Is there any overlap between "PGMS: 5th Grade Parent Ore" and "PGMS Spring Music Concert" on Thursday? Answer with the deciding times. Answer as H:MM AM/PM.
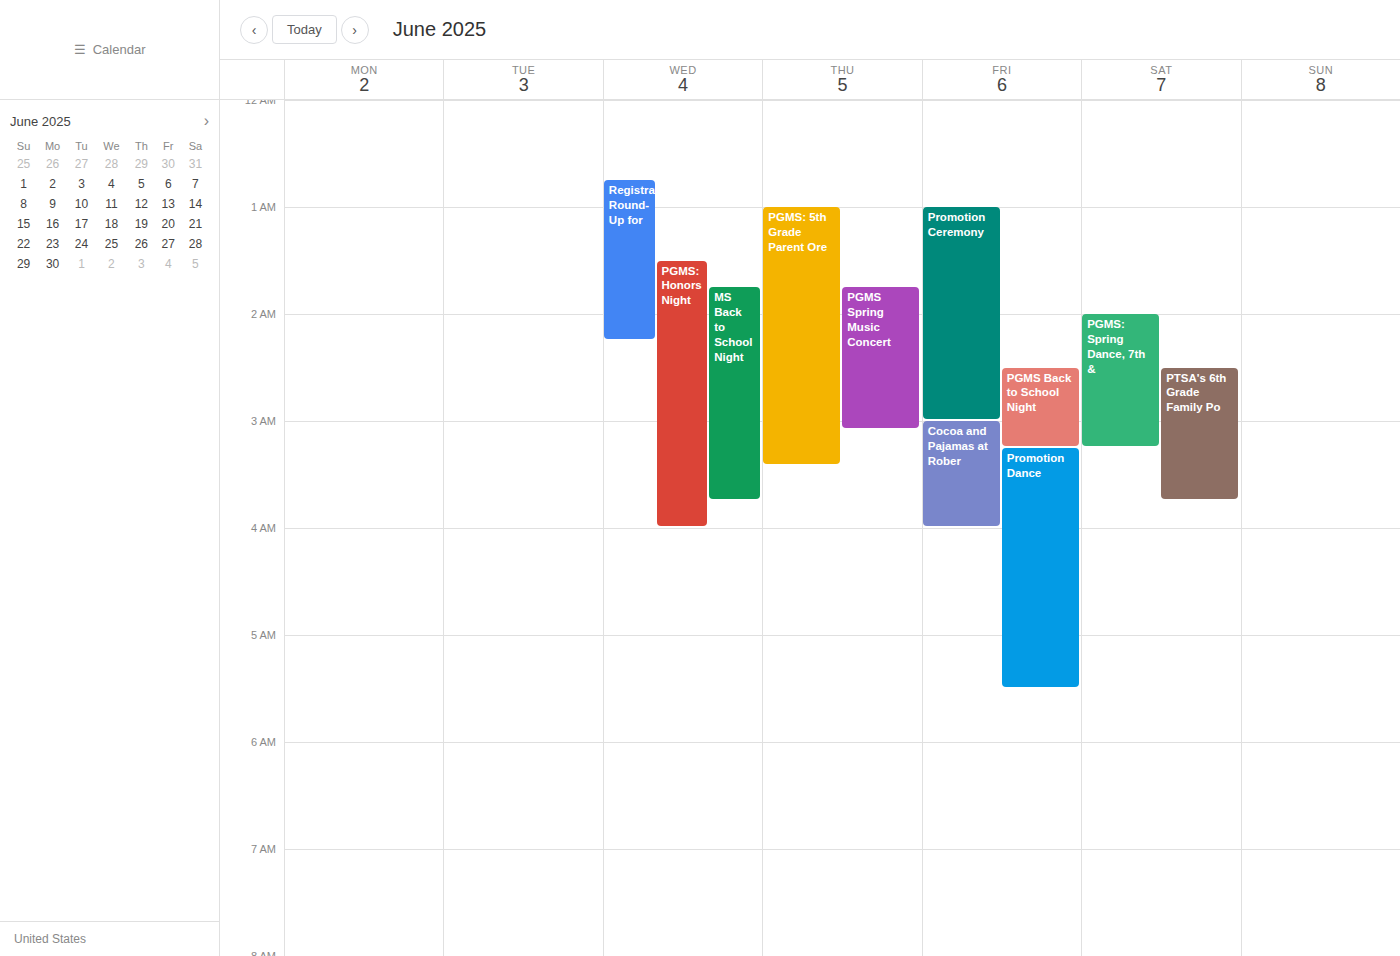
"PGMS Spring Music Concert" runs 1:45 AM to 3:05 AM, inside "PGMS: 5th Grade Parent Ore" -- they overlap.